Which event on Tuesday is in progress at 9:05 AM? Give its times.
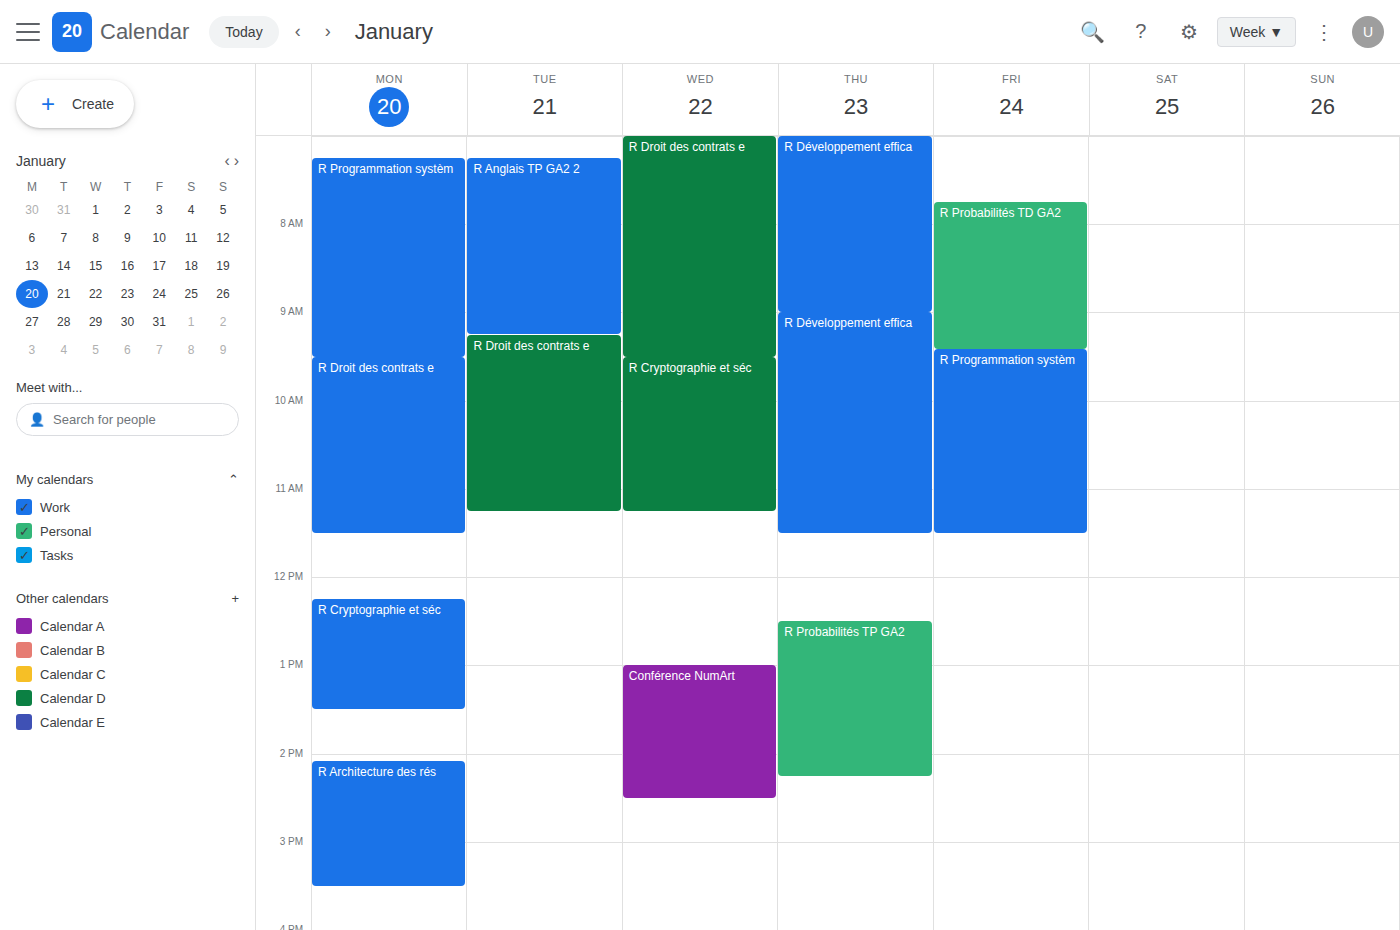
"R Anglais TP GA2 2", 7:15 AM to 9:15 AM